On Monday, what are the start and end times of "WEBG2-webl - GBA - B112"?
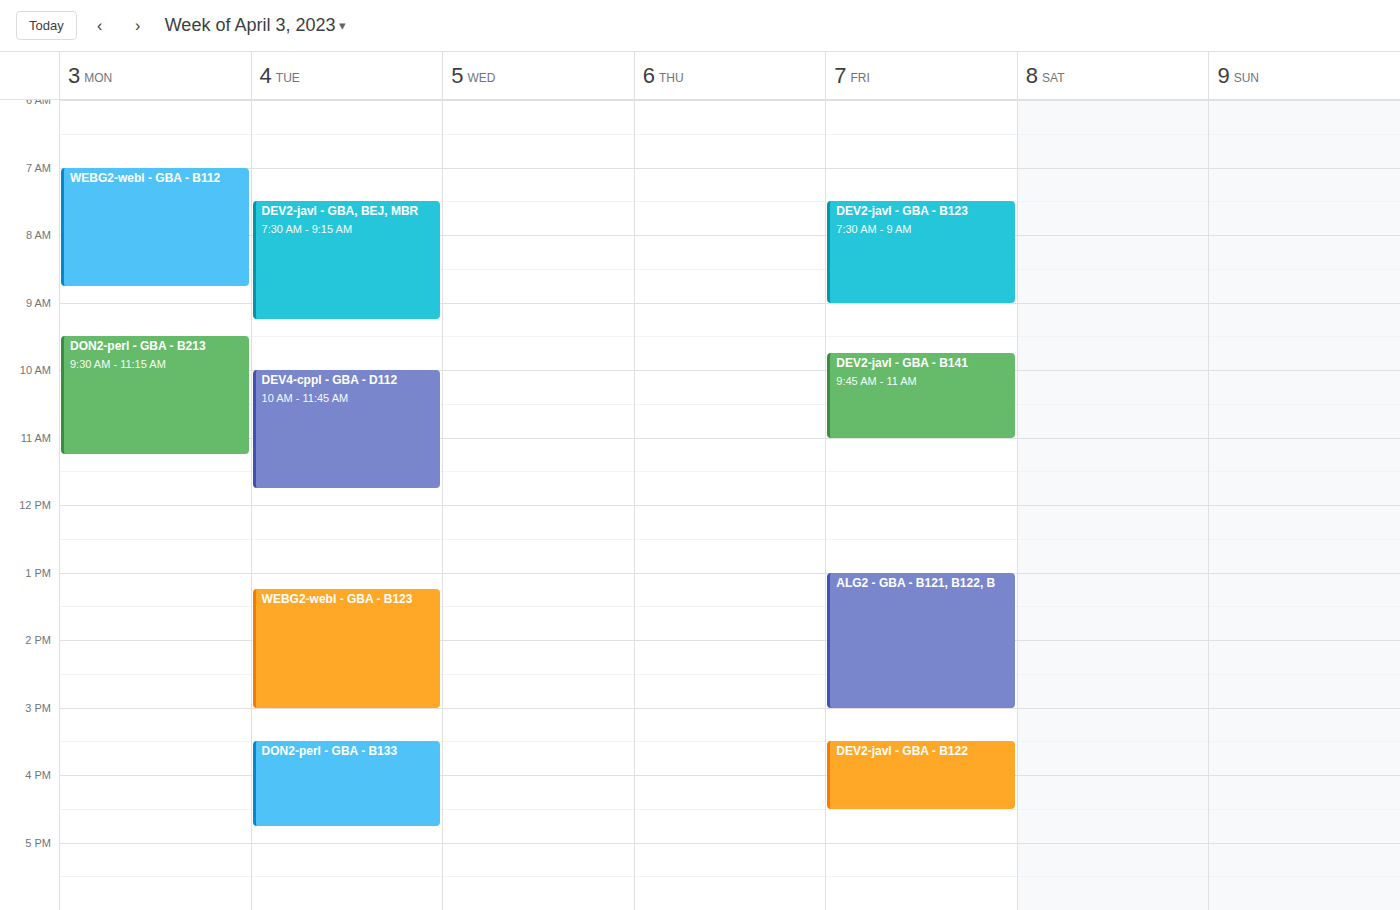
7:00 AM to 8:45 AM